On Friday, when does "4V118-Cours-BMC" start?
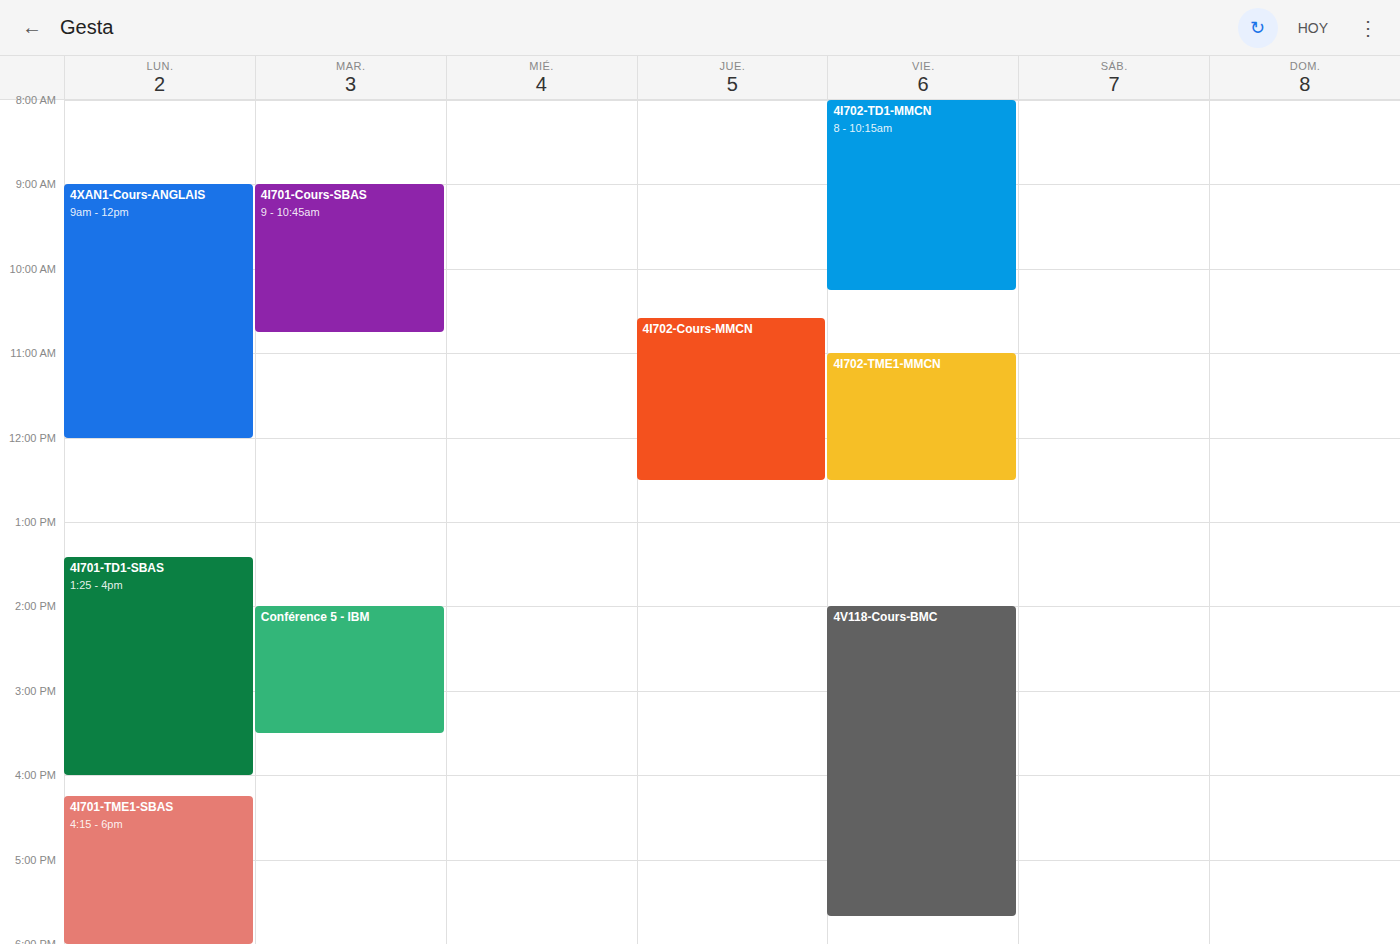
2:00 PM